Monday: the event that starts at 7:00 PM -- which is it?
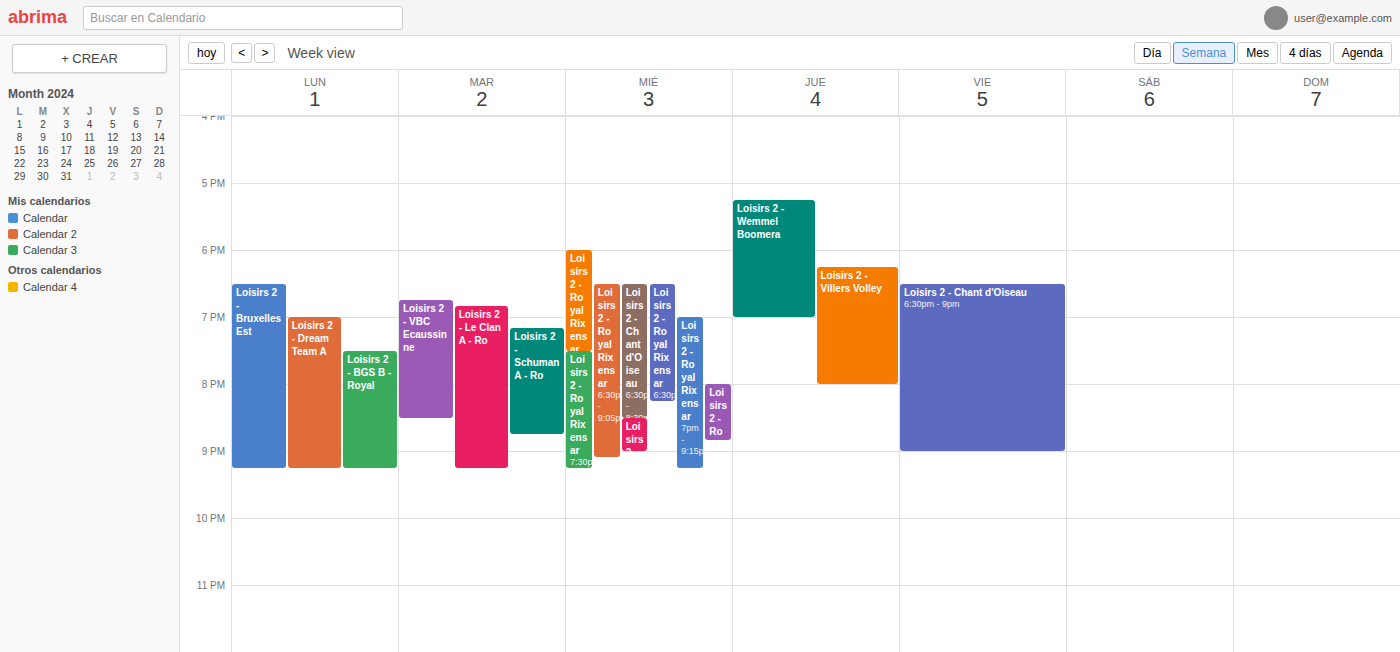
"Loisirs 2 - Dream Team A"